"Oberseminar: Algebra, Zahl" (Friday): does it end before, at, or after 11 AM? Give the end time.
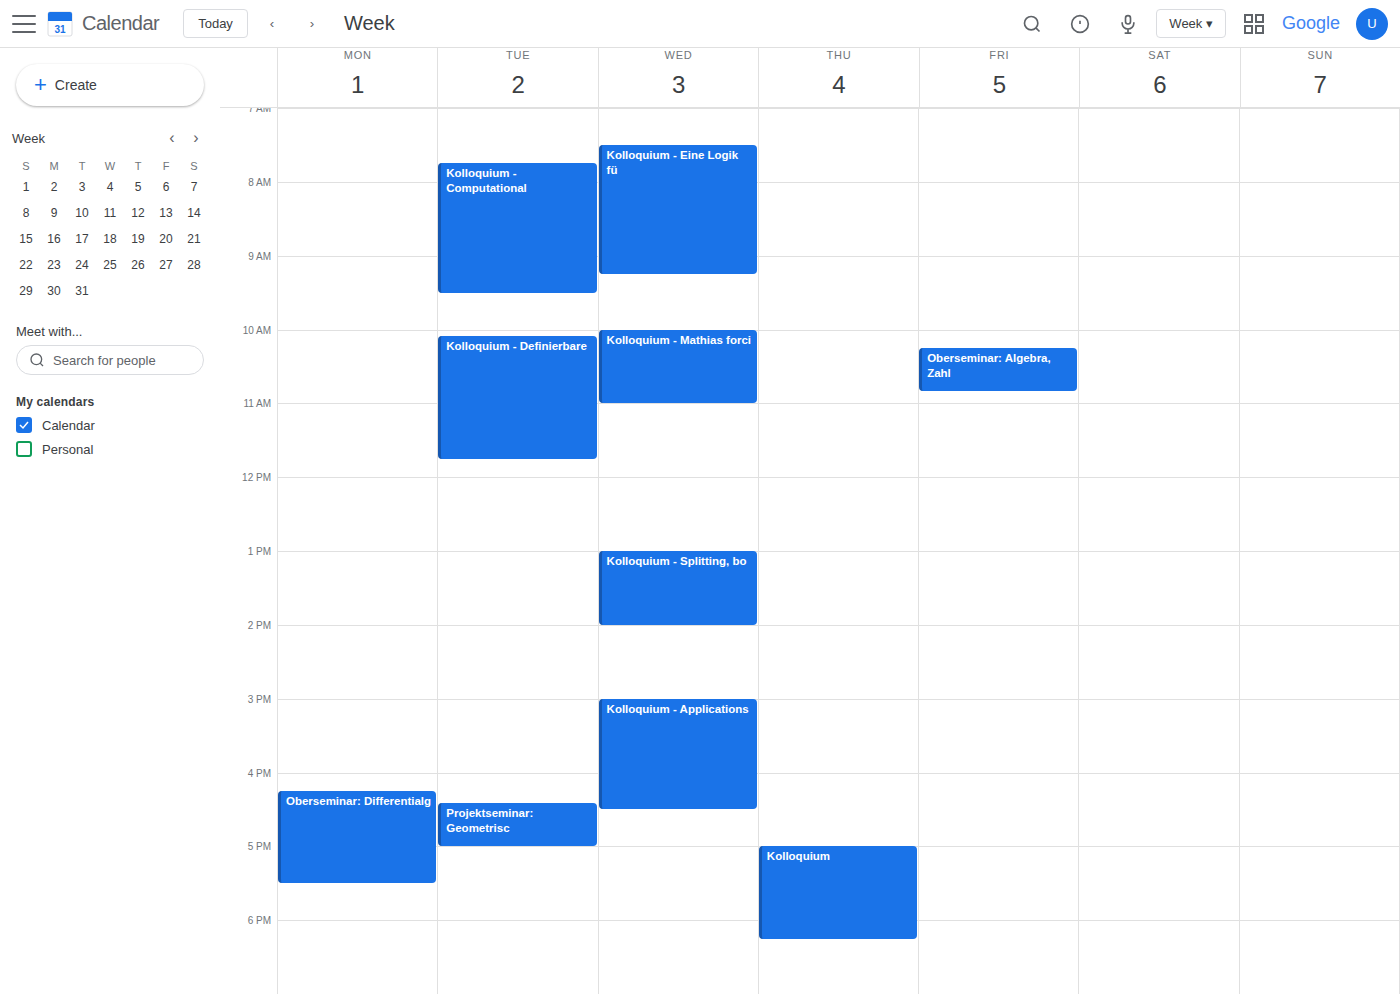
10:50 AM -- before 11 AM, 10 minutes above the 11 AM line.